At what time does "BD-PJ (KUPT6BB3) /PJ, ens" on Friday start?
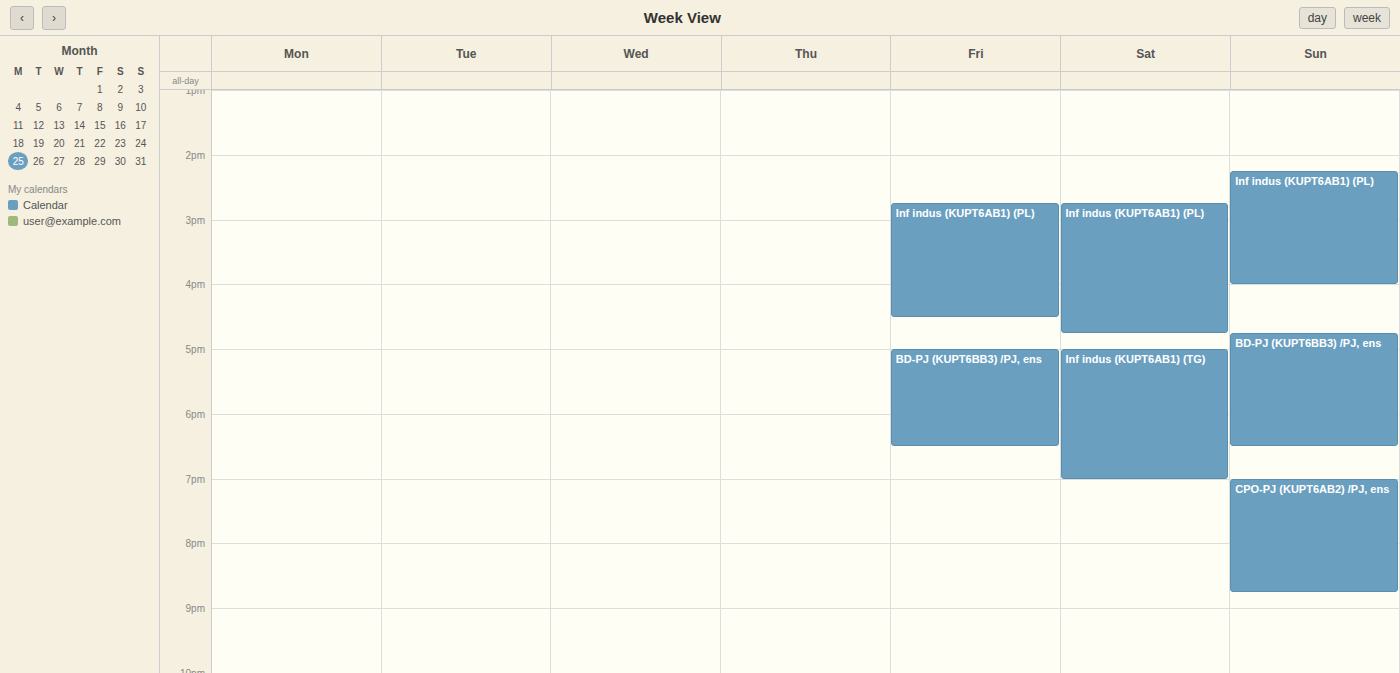
5:00 PM